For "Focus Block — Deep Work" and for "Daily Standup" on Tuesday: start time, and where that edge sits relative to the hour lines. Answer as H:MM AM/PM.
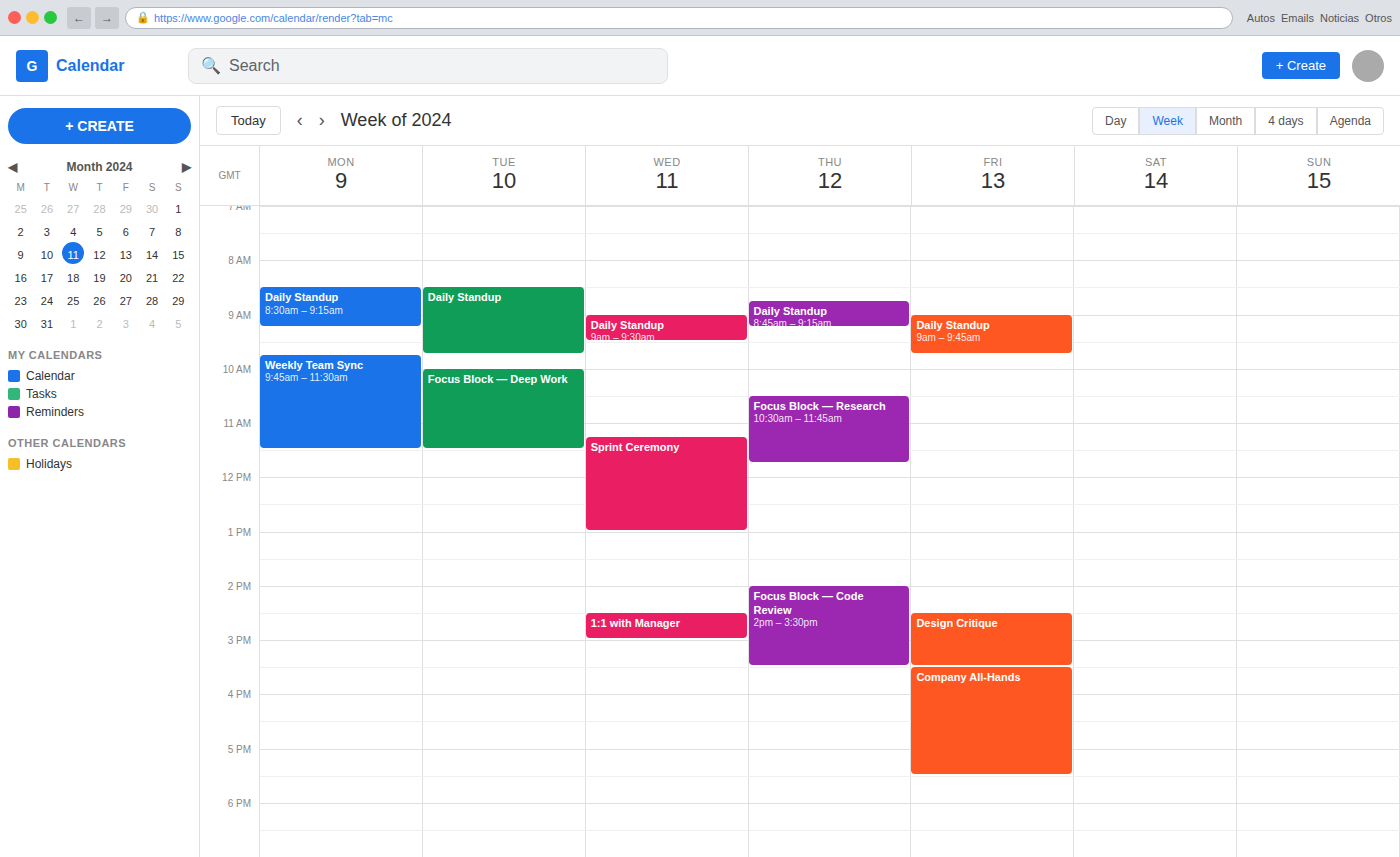
"Focus Block — Deep Work": 10:00 AM, exactly on the 10 AM line. "Daily Standup": 8:30 AM, halfway between the 8 AM and 9 AM lines.